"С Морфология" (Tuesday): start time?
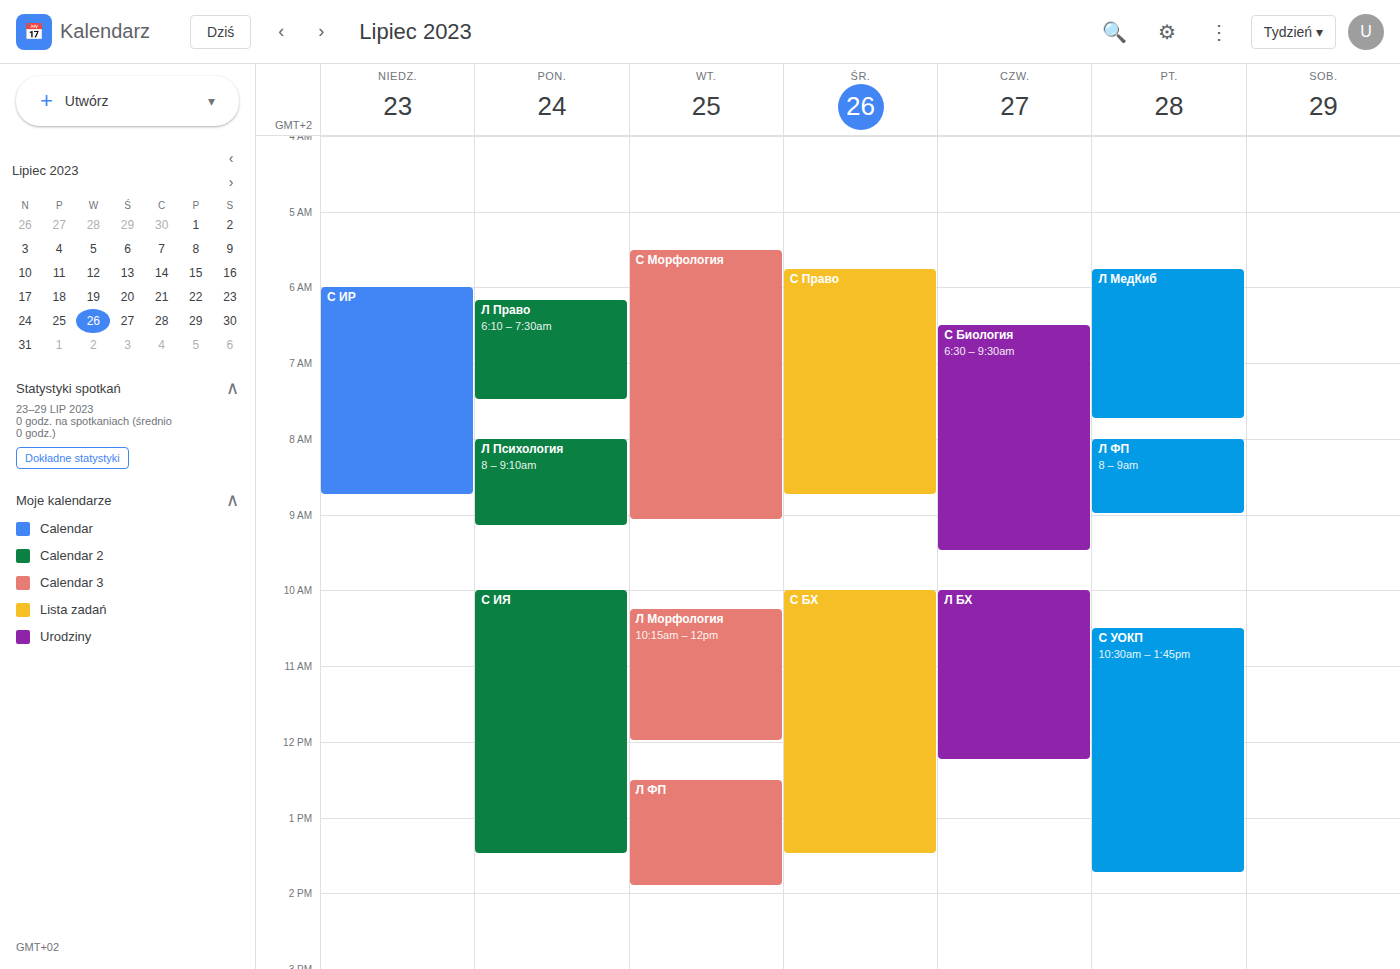
5:30 AM